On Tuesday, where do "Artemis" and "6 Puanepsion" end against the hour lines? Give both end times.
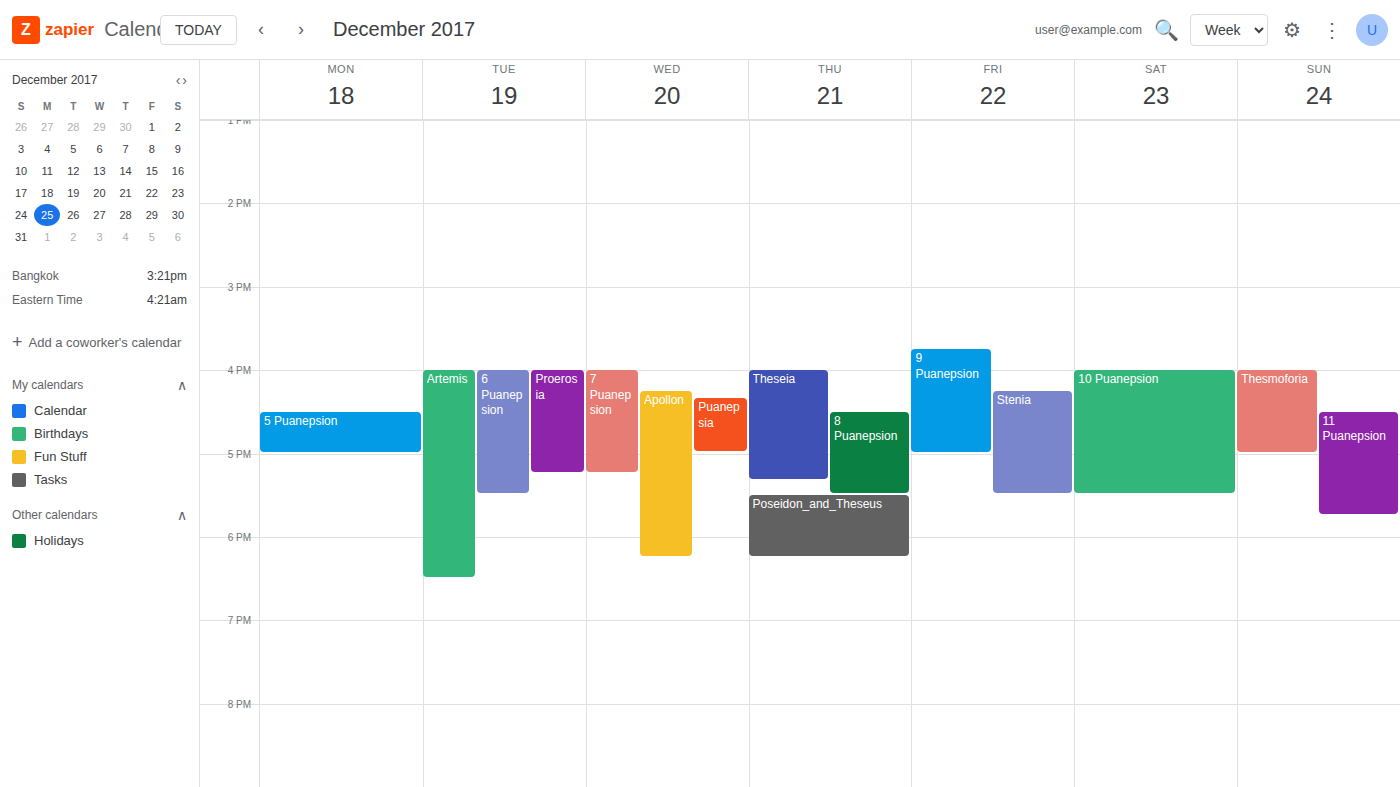
"Artemis": 18:30, halfway between the 18:00 and 19:00 lines. "6 Puanepsion": 17:30, halfway between the 17:00 and 18:00 lines.